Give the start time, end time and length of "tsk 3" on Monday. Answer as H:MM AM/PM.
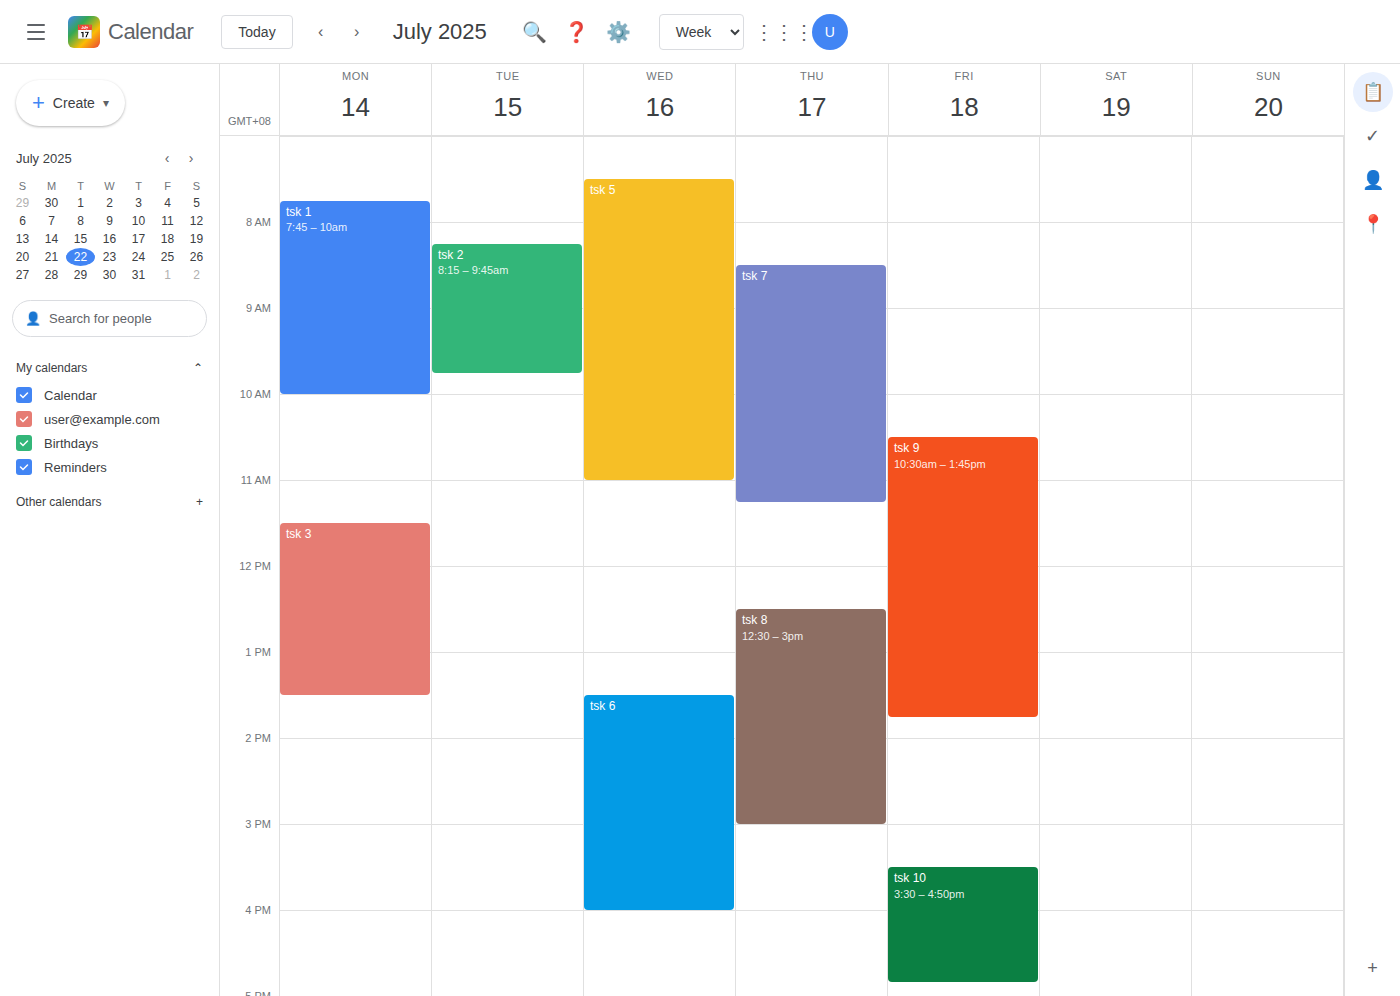
11:30 AM to 1:30 PM, 2 hours